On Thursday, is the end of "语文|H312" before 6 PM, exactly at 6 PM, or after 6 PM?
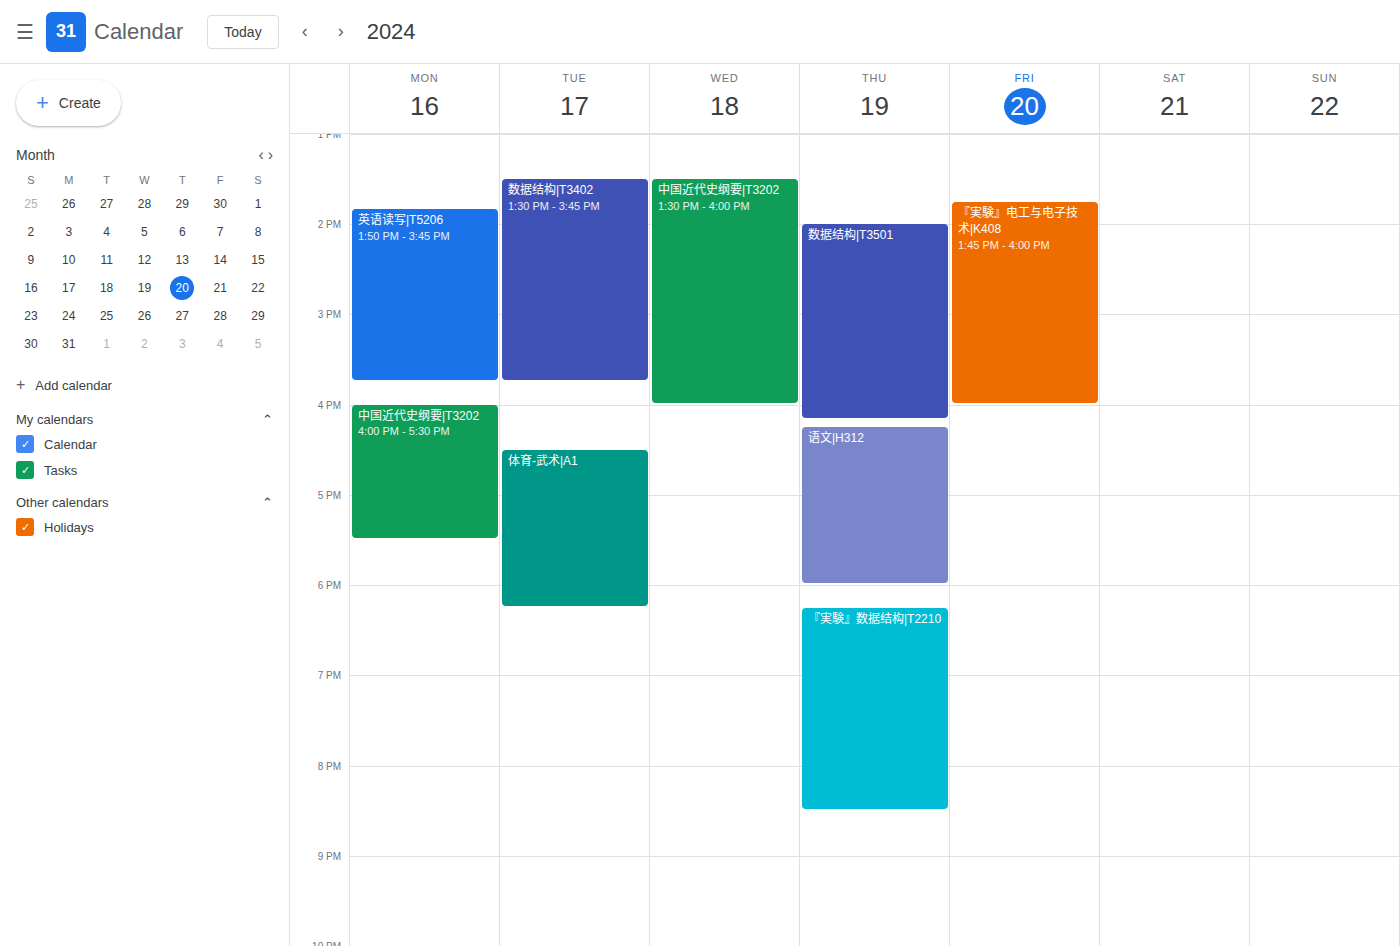
6:00 PM -- exactly at 6 PM, on the 6 PM line.